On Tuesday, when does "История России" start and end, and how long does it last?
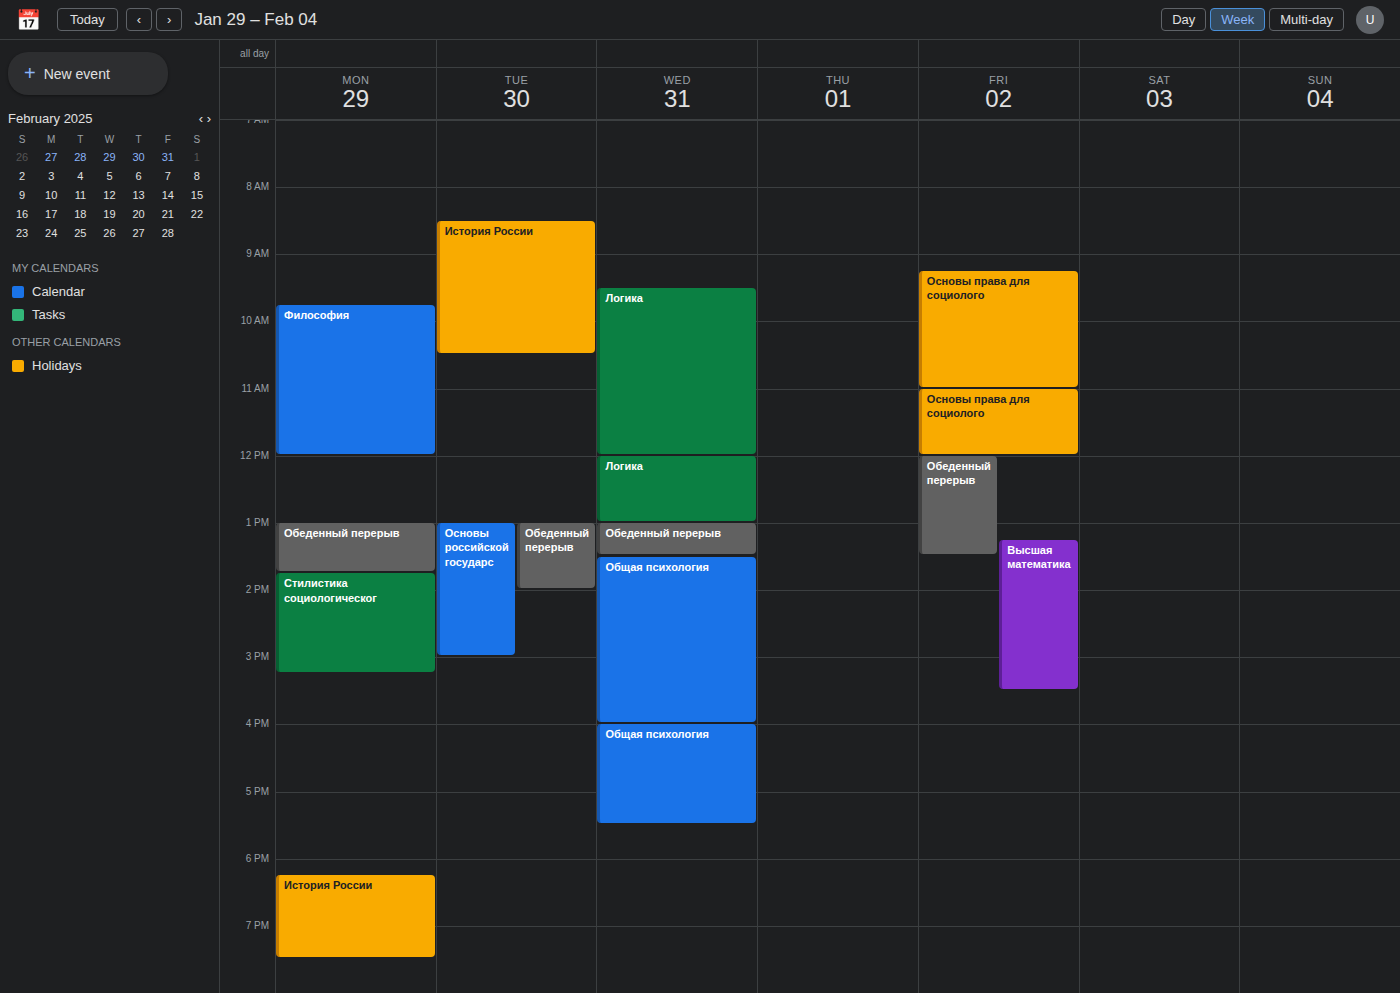
8:30 AM to 10:30 AM, 2 hours